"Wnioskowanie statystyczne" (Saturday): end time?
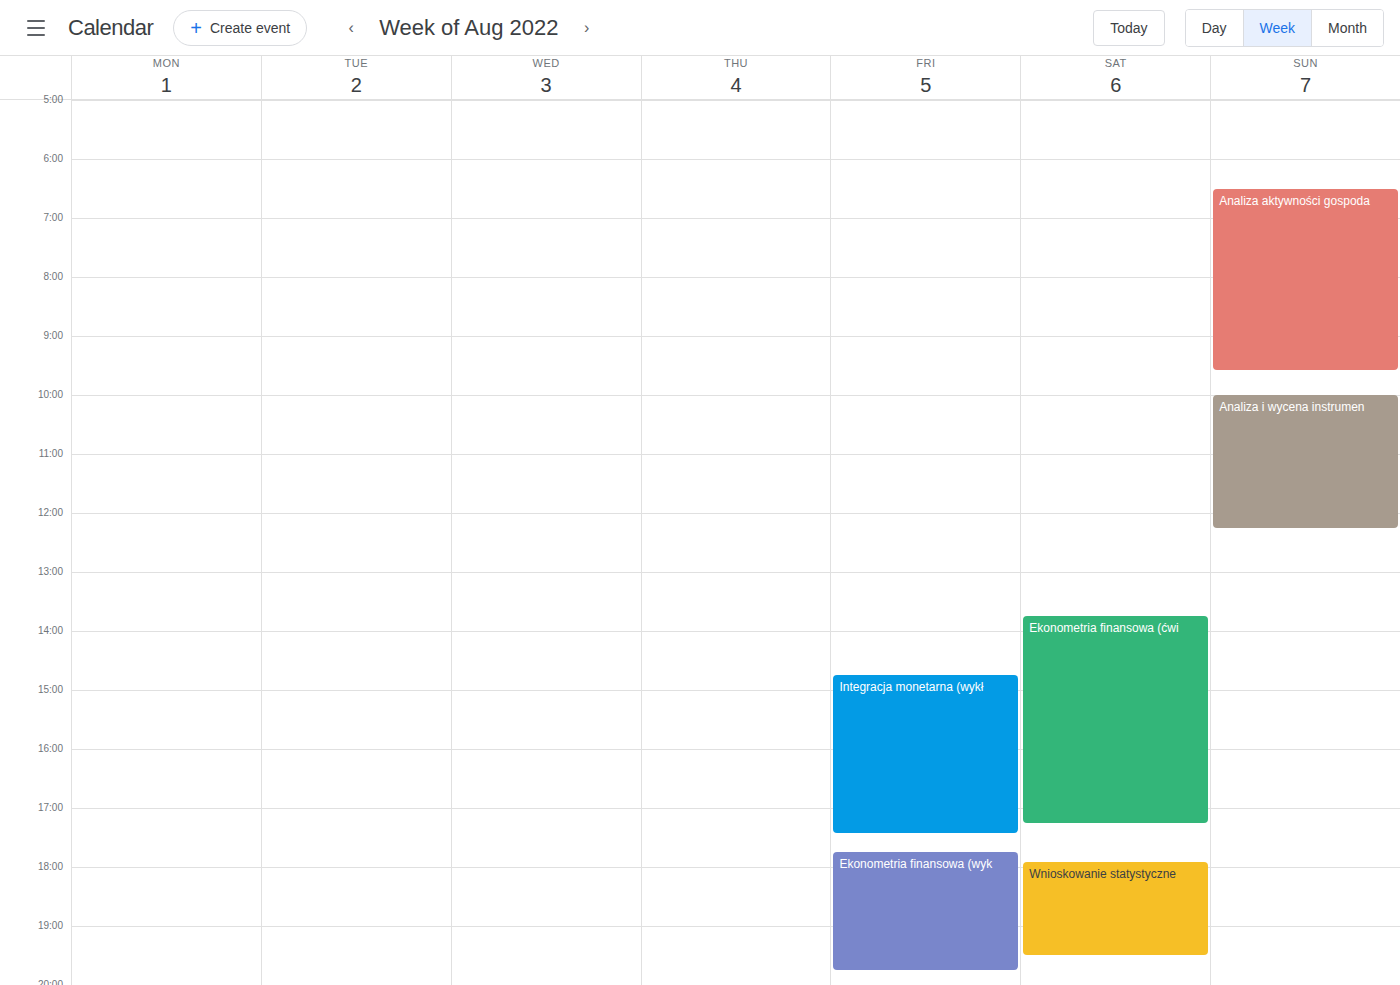
7:30 PM